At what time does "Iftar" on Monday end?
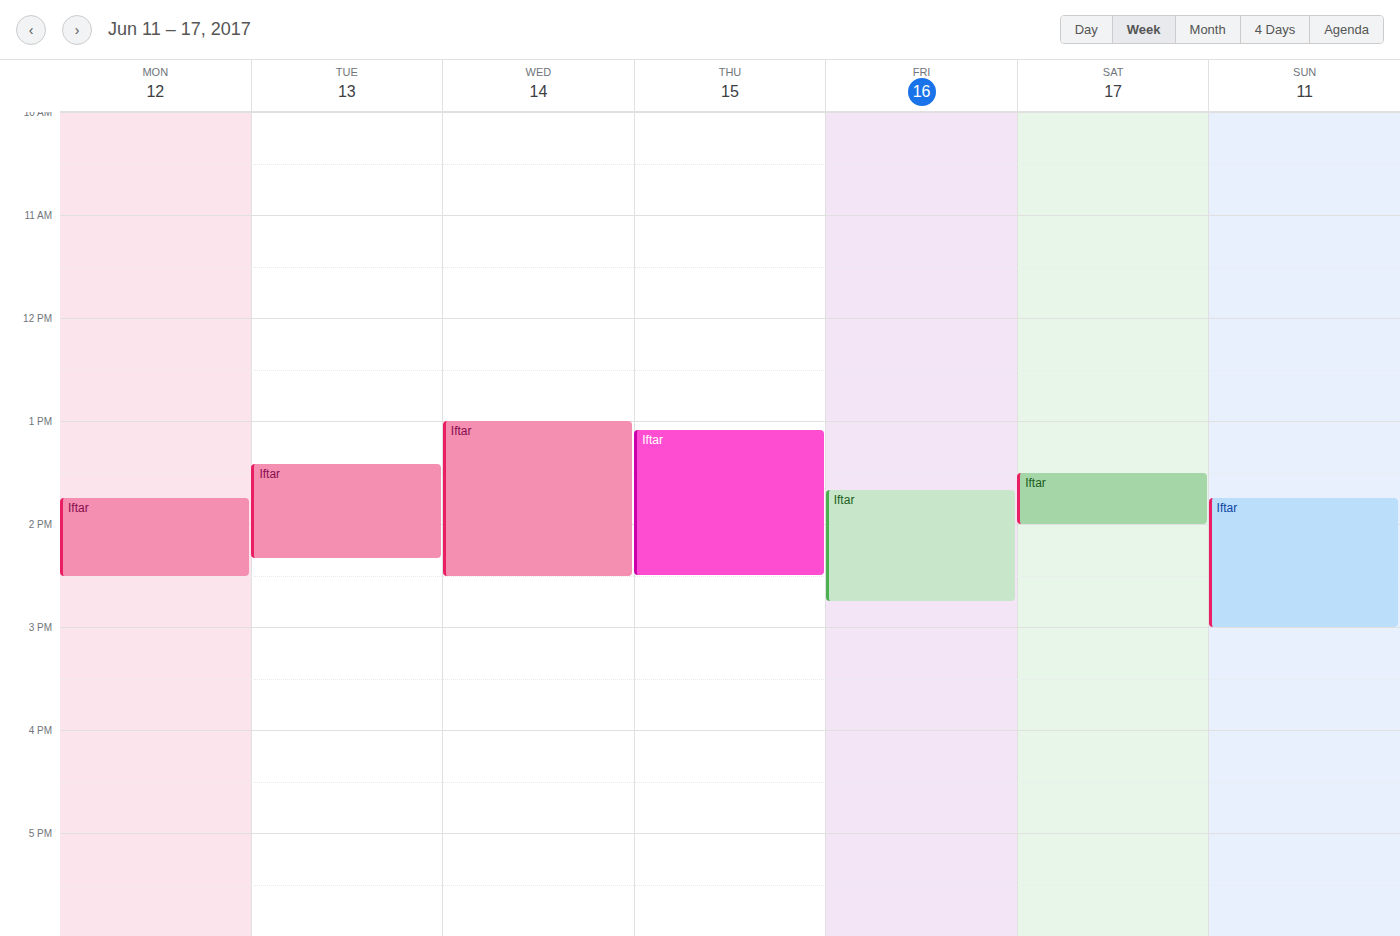
2:30 PM